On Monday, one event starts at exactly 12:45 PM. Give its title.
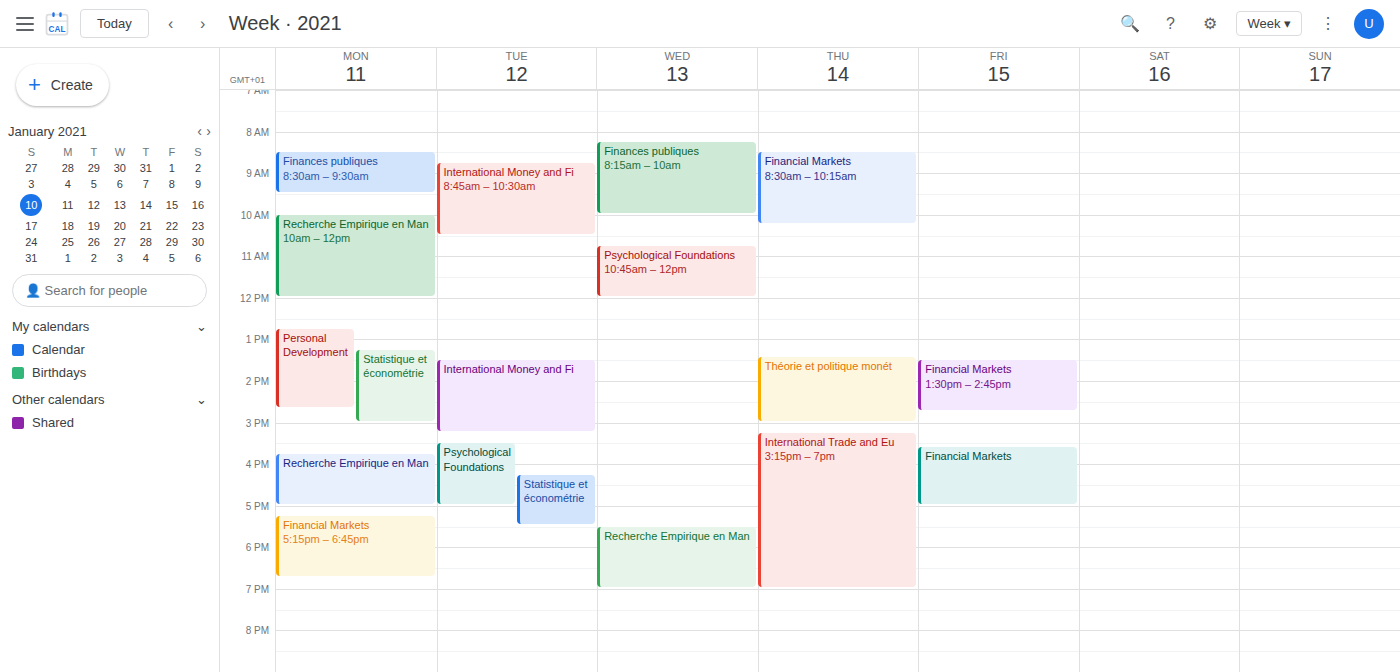
"Personal Development"